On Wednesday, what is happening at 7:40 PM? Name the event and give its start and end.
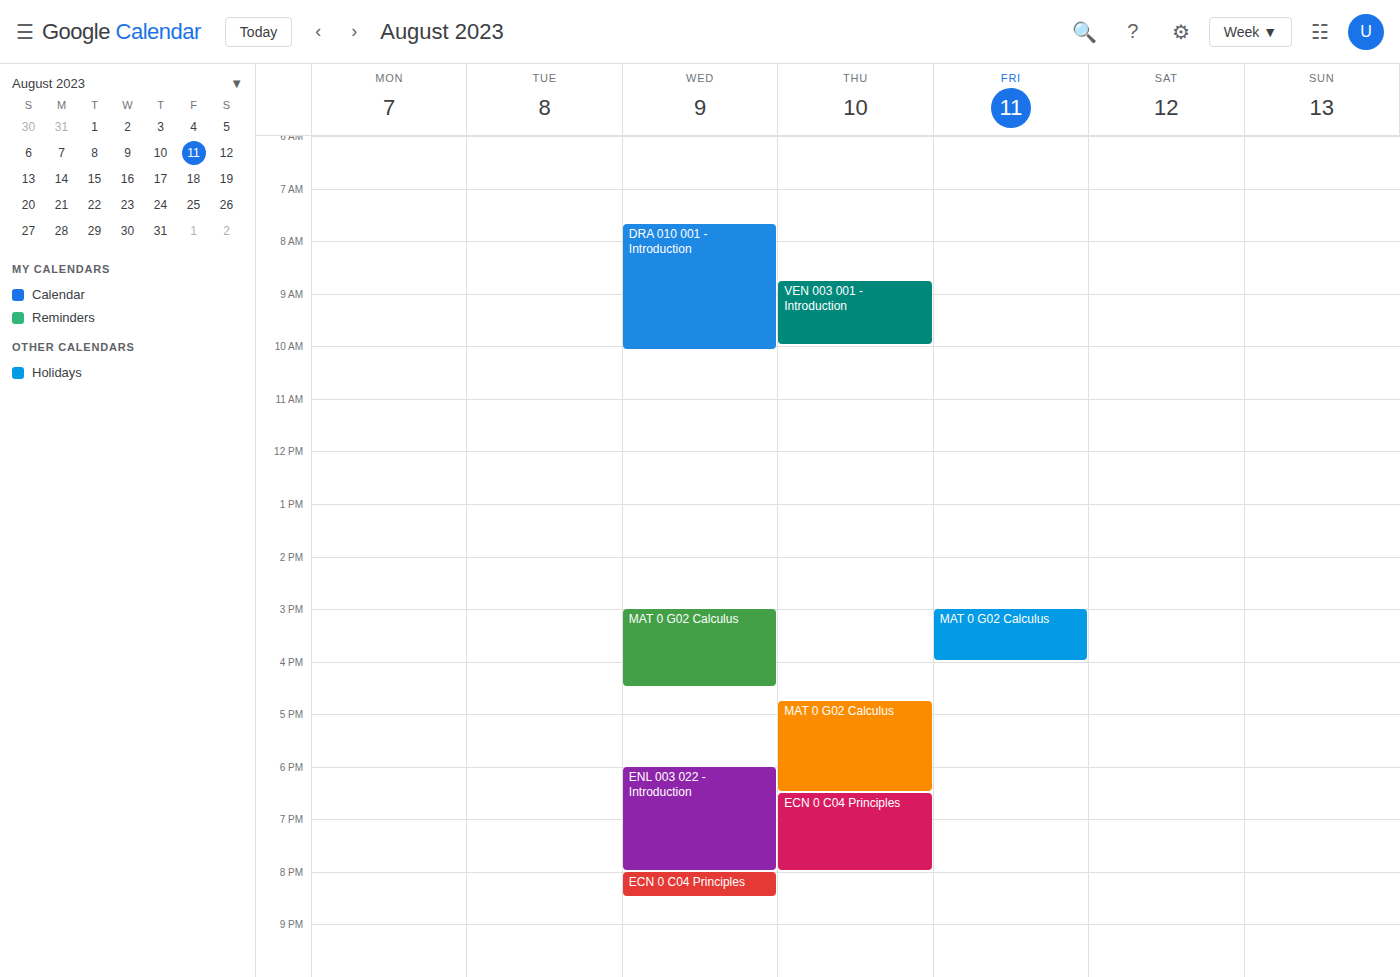
"ENL 003 022 - Introduction", 6:00 PM to 8:00 PM